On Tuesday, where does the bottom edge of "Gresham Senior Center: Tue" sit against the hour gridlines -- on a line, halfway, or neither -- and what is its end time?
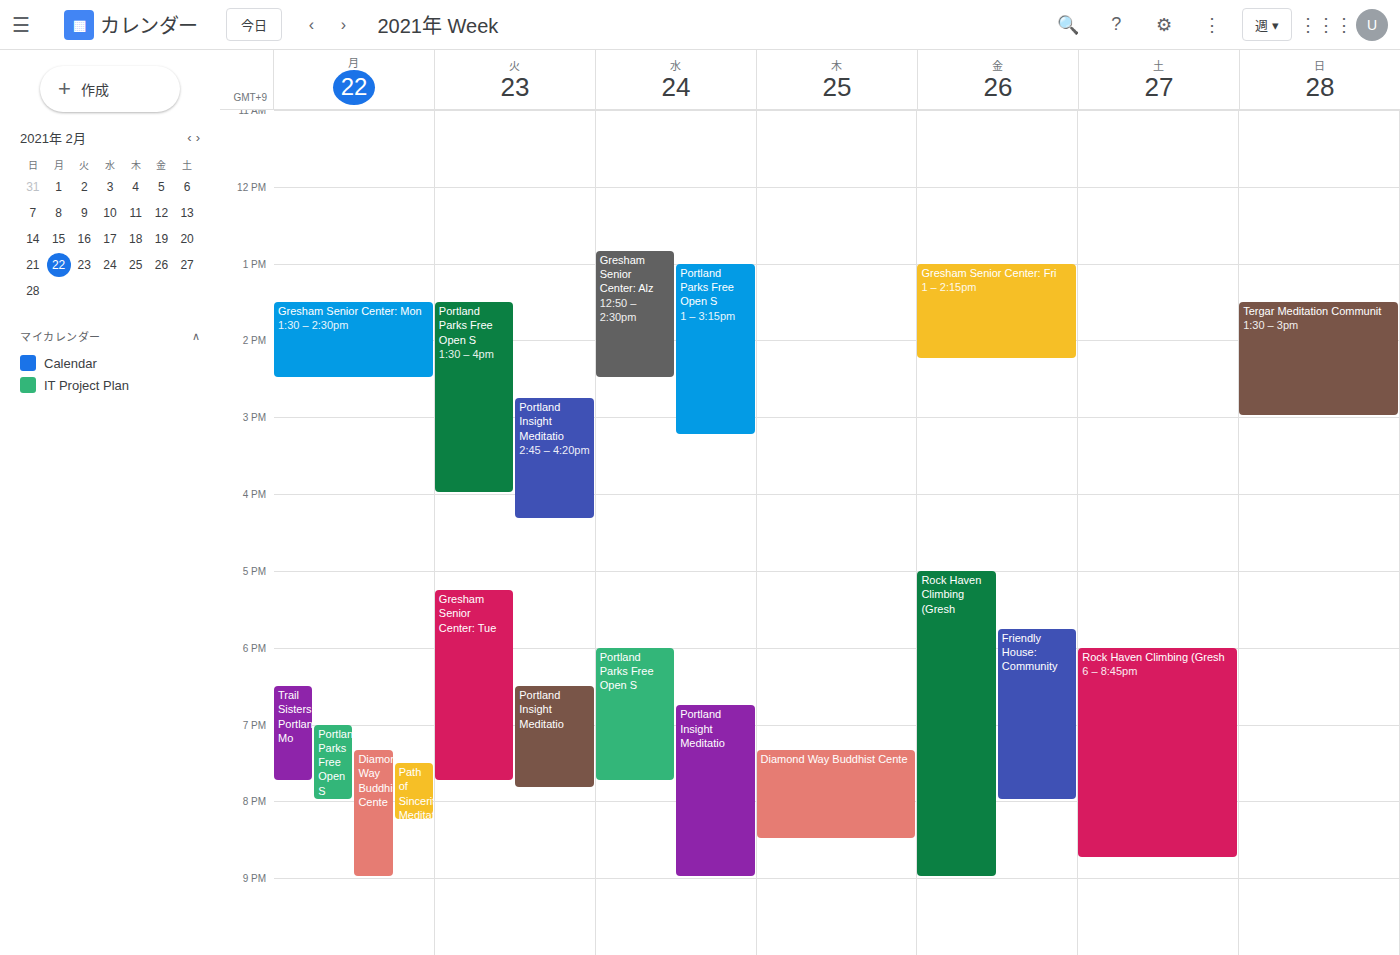
7:45 PM -- neither: three quarters of the way from the 7 PM line to the 8 PM line.